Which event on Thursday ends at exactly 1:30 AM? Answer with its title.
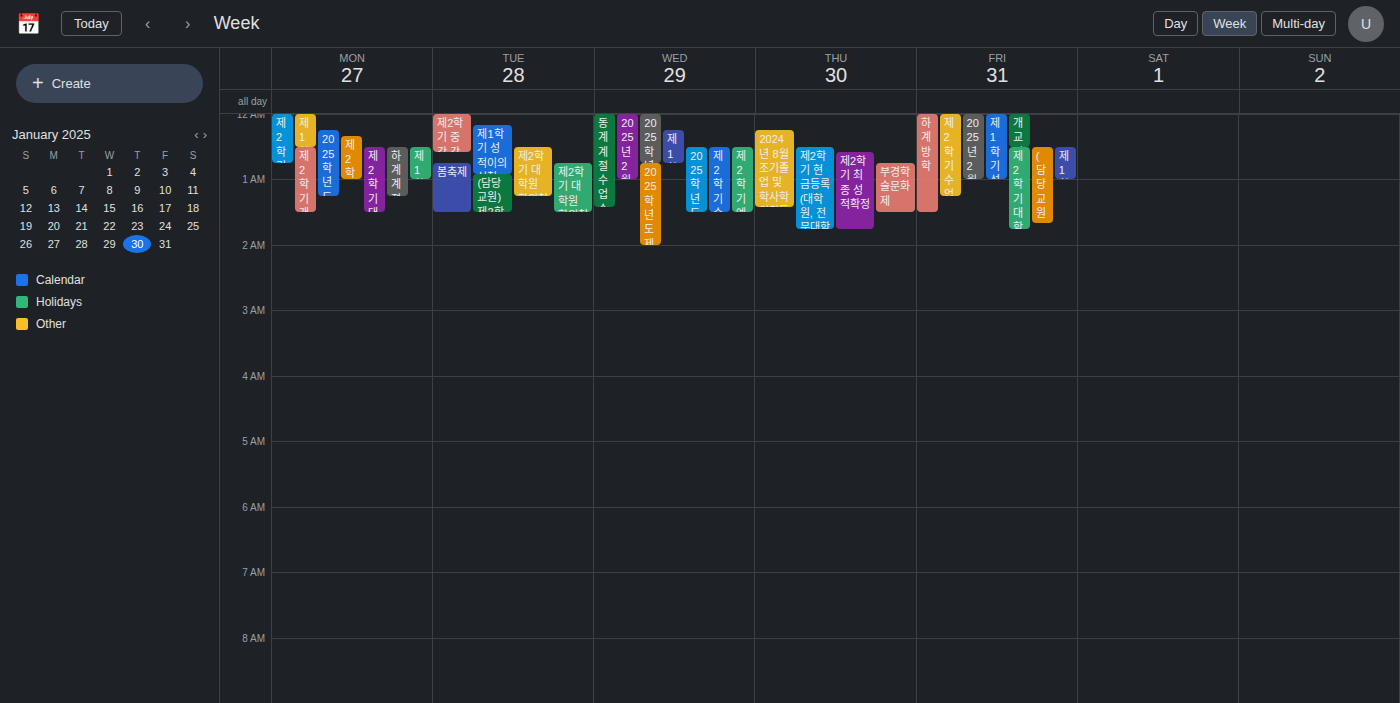
"부경학술문화제"